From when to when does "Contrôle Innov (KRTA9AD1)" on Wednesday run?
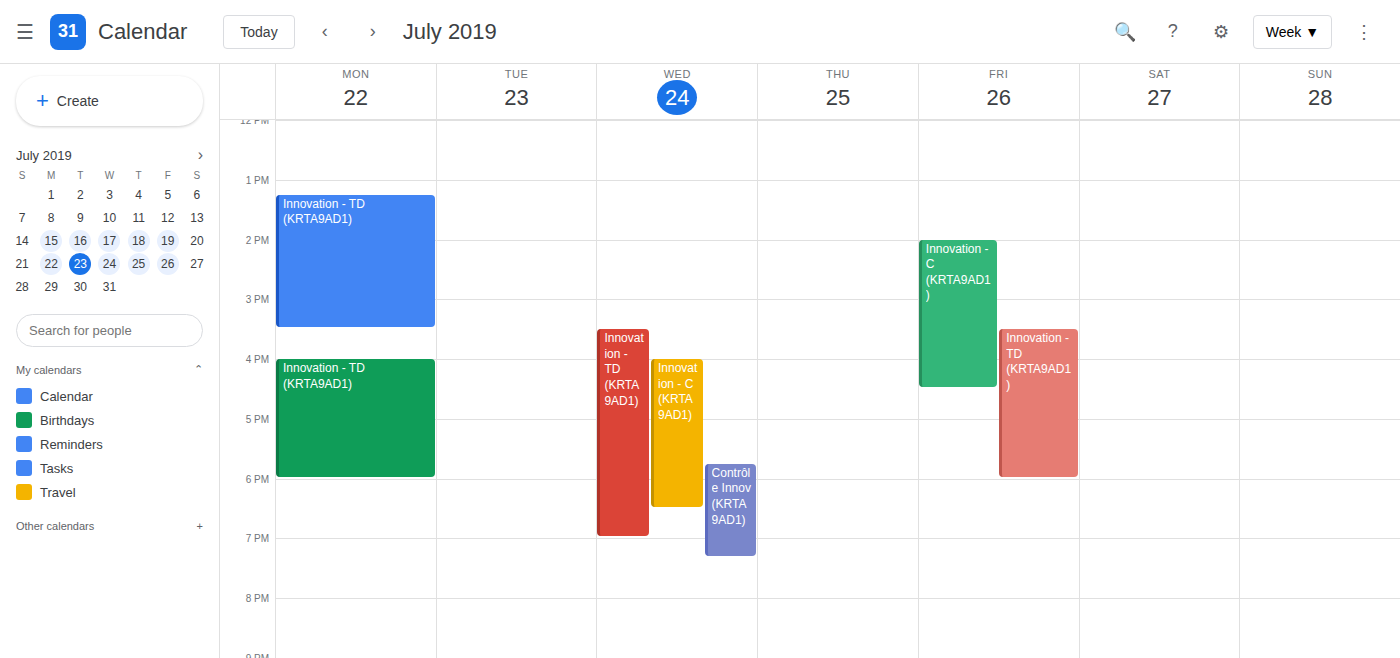
5:45 PM to 7:20 PM